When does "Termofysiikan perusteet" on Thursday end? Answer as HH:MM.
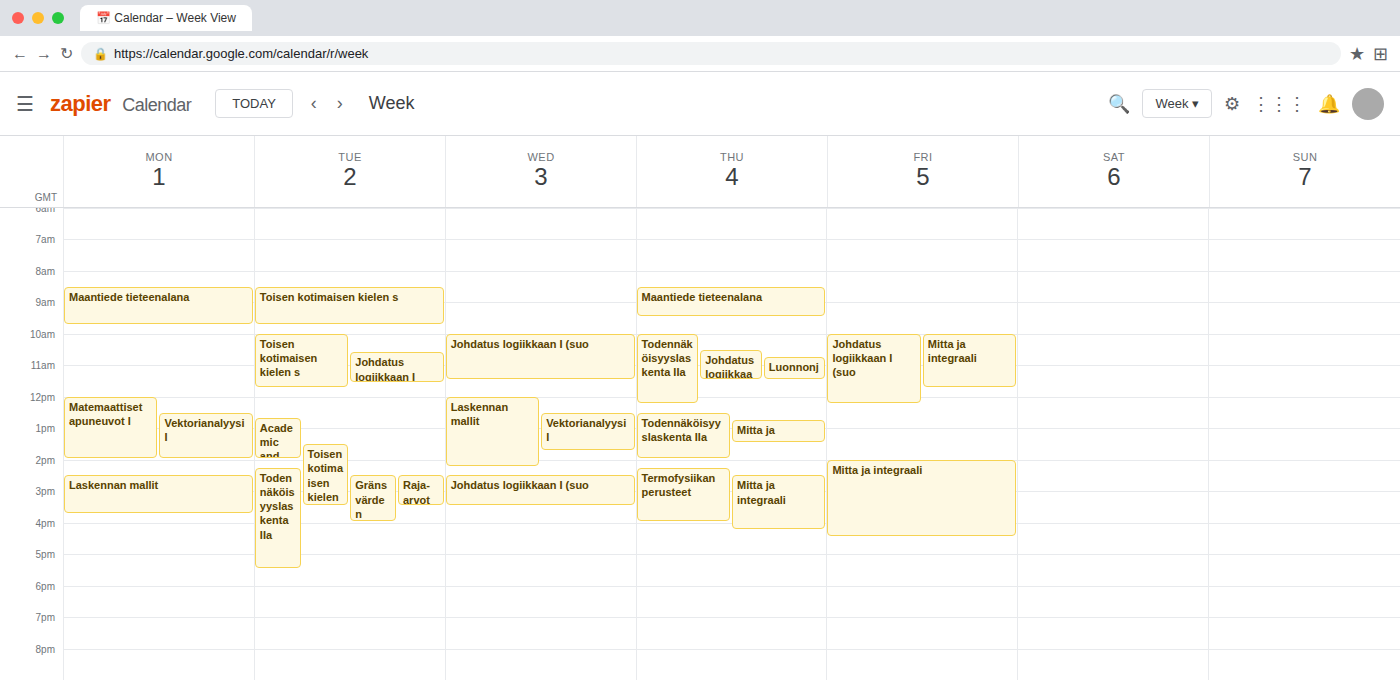
16:00